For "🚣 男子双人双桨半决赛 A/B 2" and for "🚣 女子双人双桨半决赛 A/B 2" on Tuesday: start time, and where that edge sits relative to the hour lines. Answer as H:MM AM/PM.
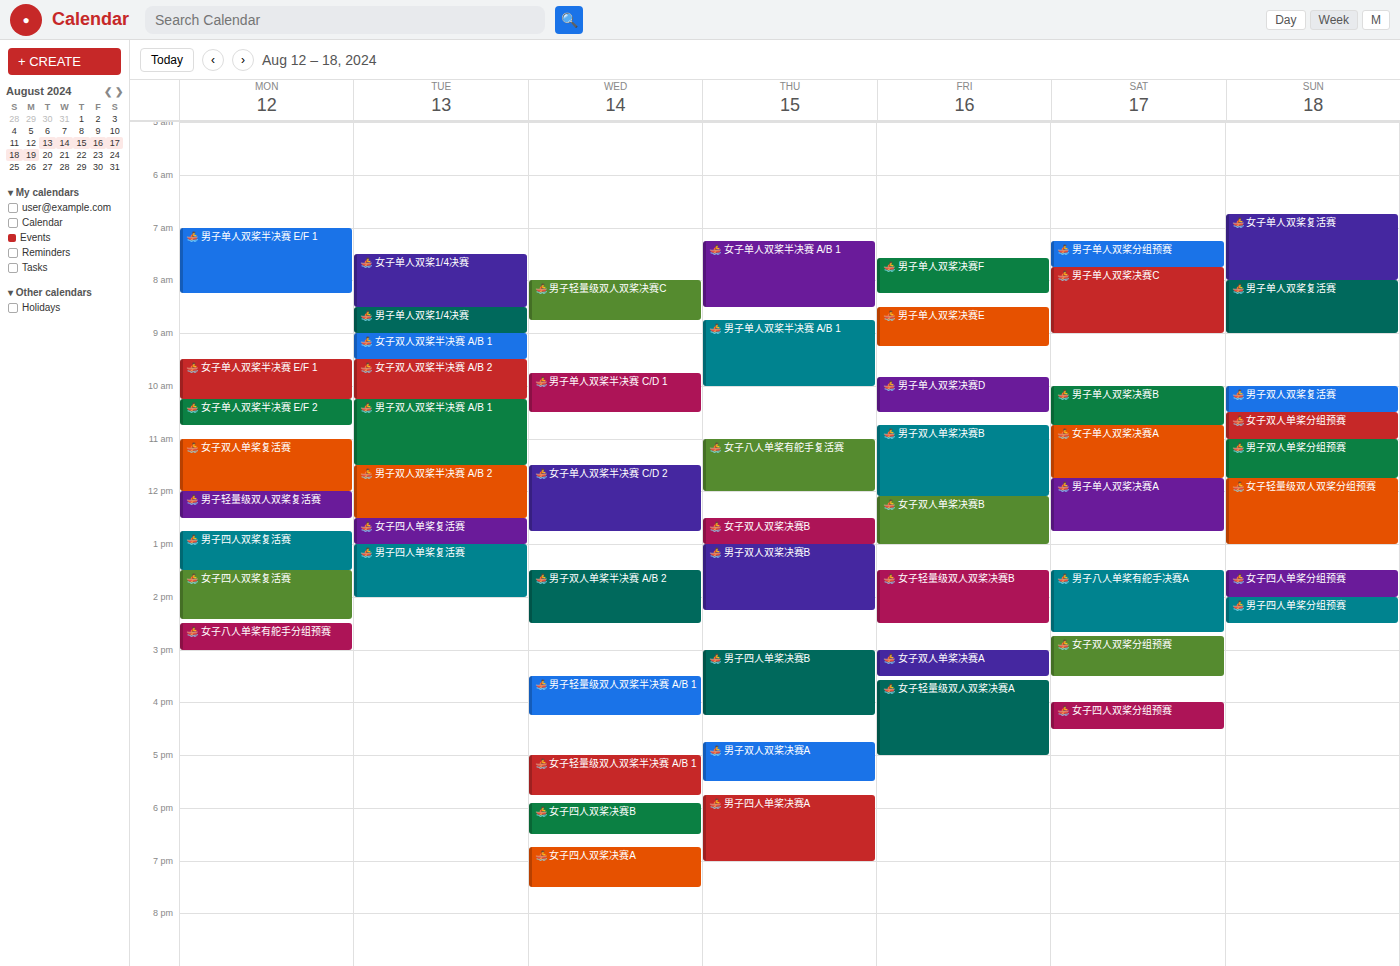
"🚣 男子双人双桨半决赛 A/B 2": 11:30 AM, halfway between the 11 AM and 12 PM lines. "🚣 女子双人双桨半决赛 A/B 2": 9:30 AM, halfway between the 9 AM and 10 AM lines.